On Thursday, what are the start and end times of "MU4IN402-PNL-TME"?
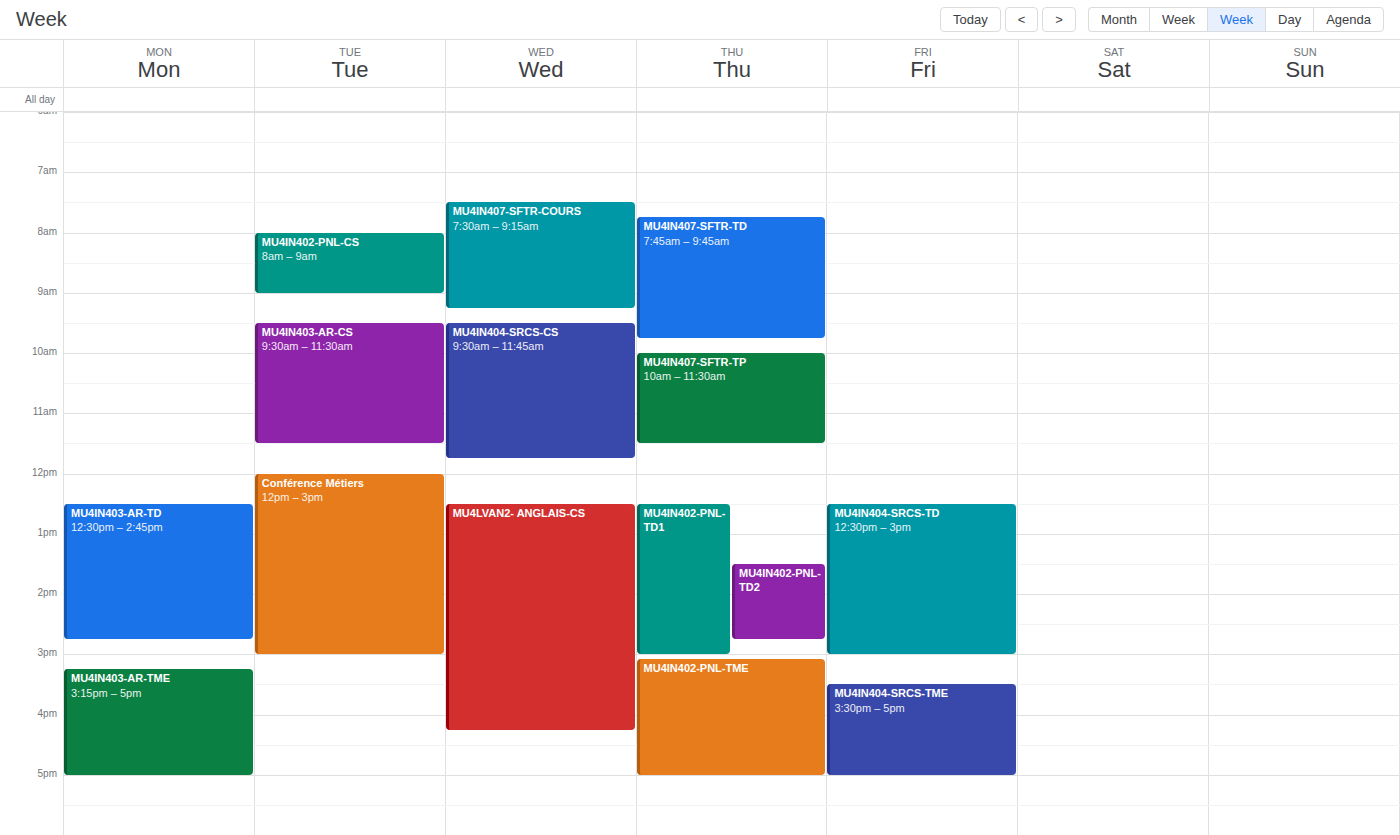
3:05 PM to 5:00 PM